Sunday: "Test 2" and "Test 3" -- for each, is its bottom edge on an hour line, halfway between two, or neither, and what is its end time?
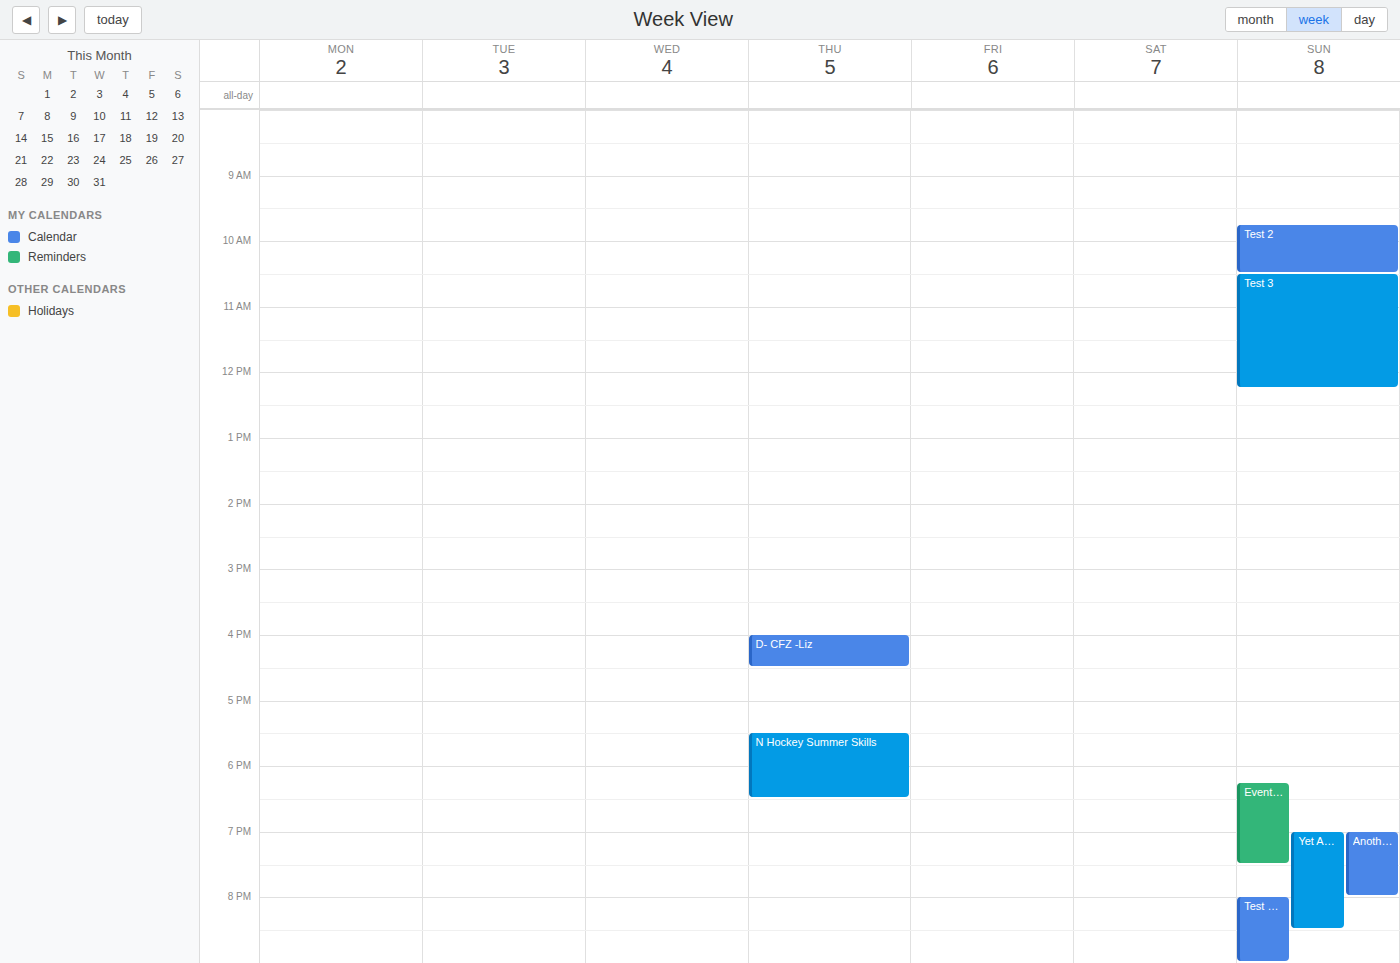
"Test 2": 10:30 AM, halfway between the 10 AM and 11 AM lines. "Test 3": 12:15 PM, neither: a quarter of the way from the 12 PM line to the 1 PM line.